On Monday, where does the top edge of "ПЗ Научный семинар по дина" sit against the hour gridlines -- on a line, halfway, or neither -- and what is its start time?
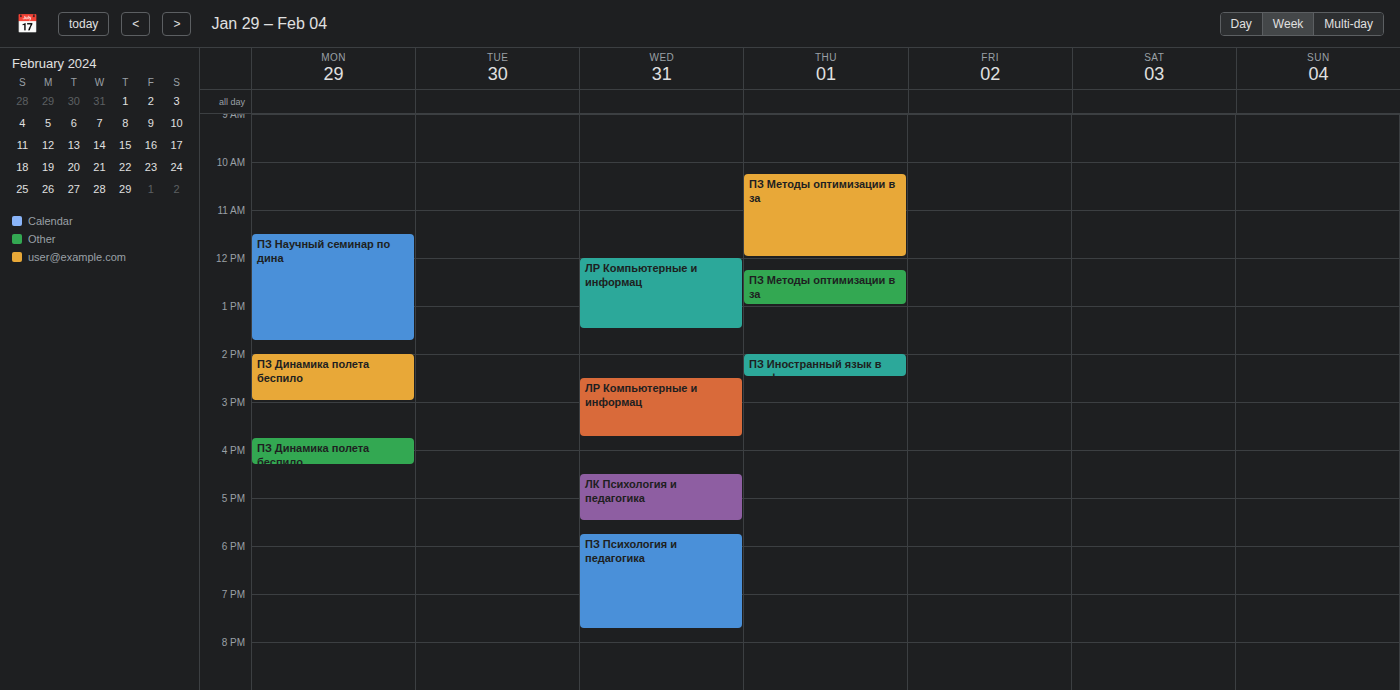
11:30 AM -- halfway between the 11 AM and 12 PM lines.